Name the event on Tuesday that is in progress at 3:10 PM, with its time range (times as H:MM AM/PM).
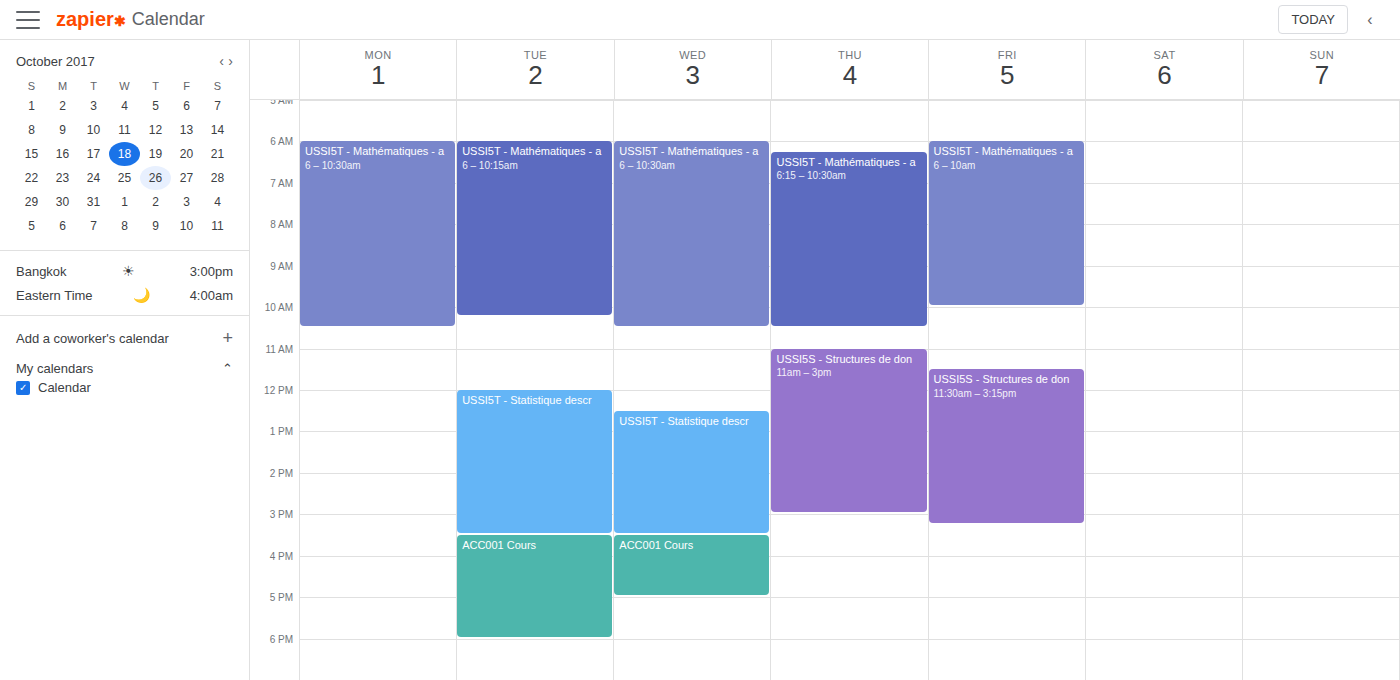
"USSI5T - Statistique descr", 12:00 PM to 3:30 PM